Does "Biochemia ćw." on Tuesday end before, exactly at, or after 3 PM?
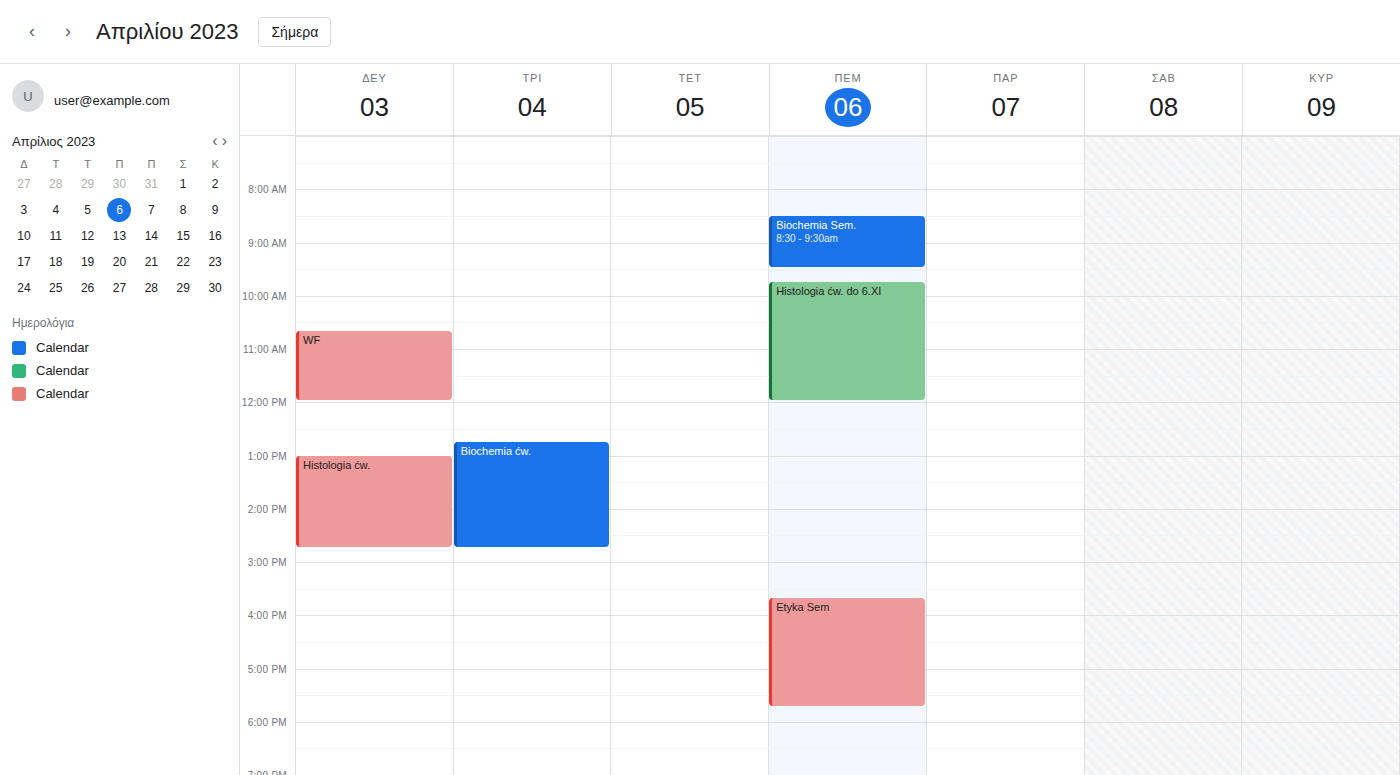
2:45 PM -- before 3 PM, 15 minutes above the 3 PM line.